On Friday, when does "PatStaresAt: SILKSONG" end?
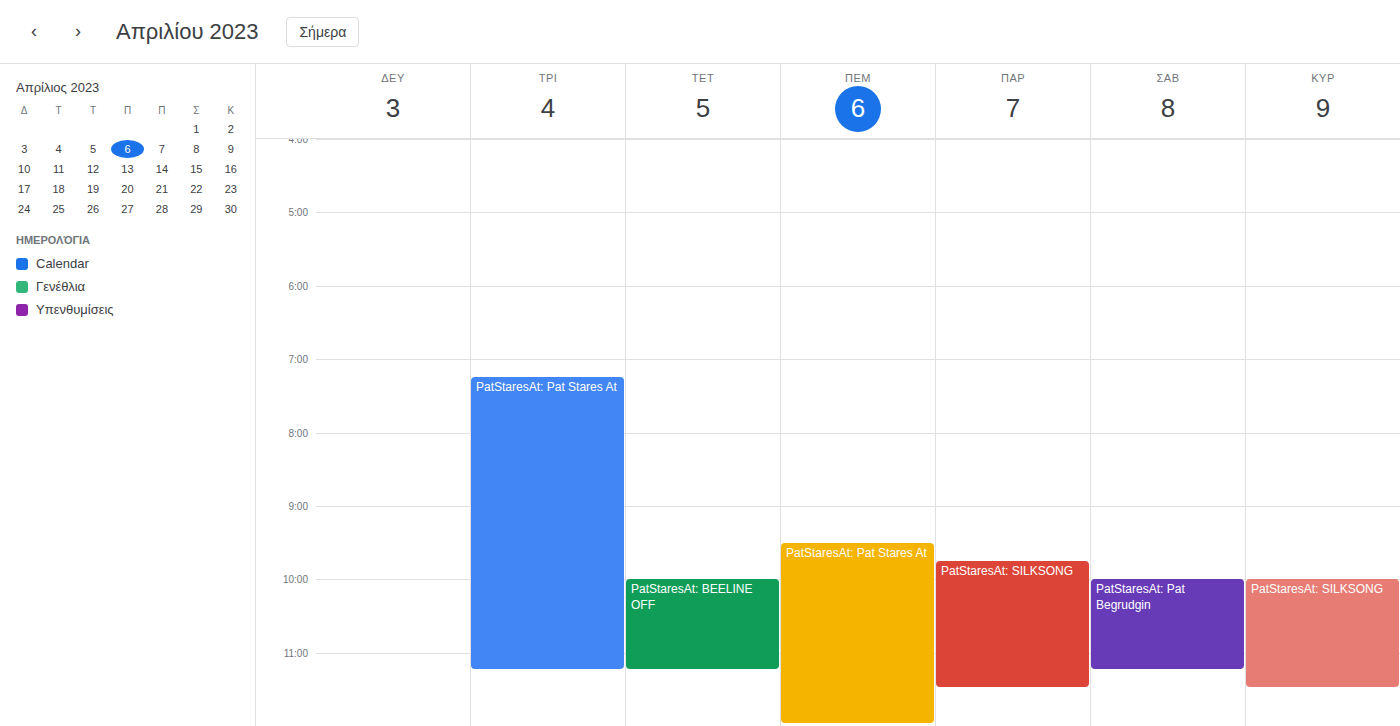
11:30 PM